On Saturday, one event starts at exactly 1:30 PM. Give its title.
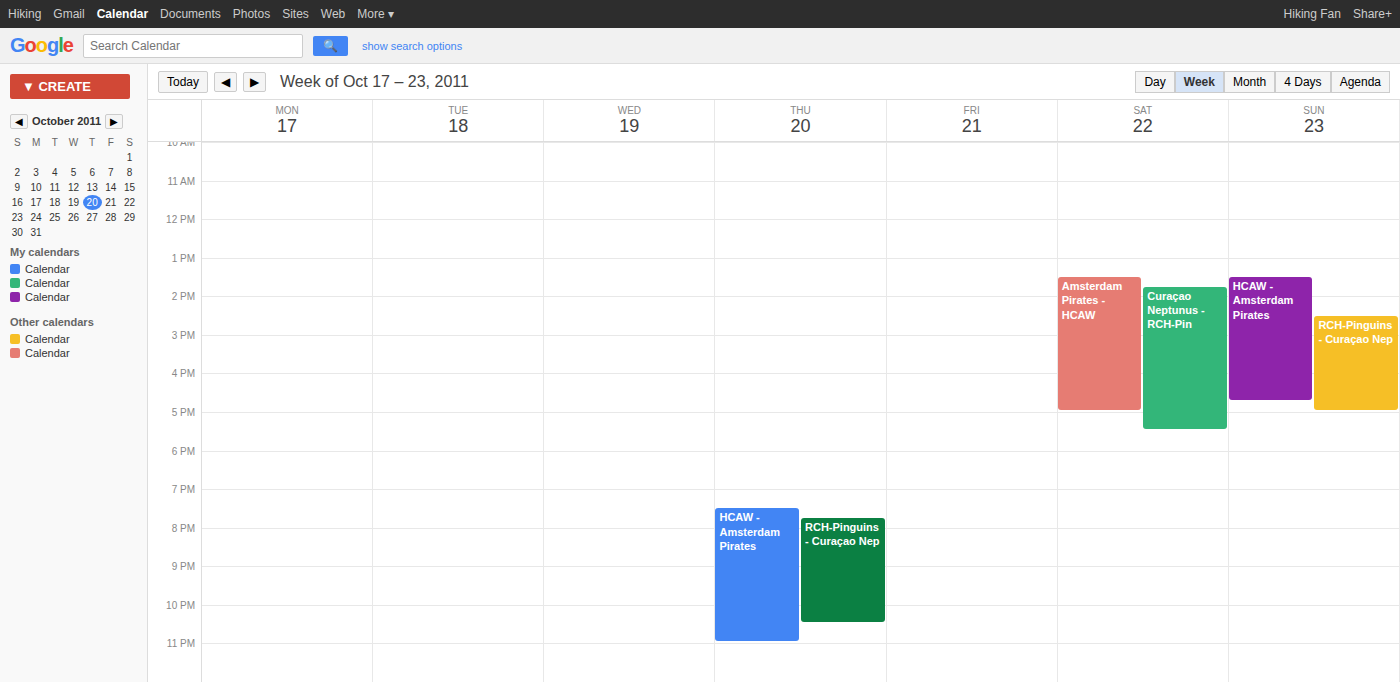
"Amsterdam Pirates - HCAW"